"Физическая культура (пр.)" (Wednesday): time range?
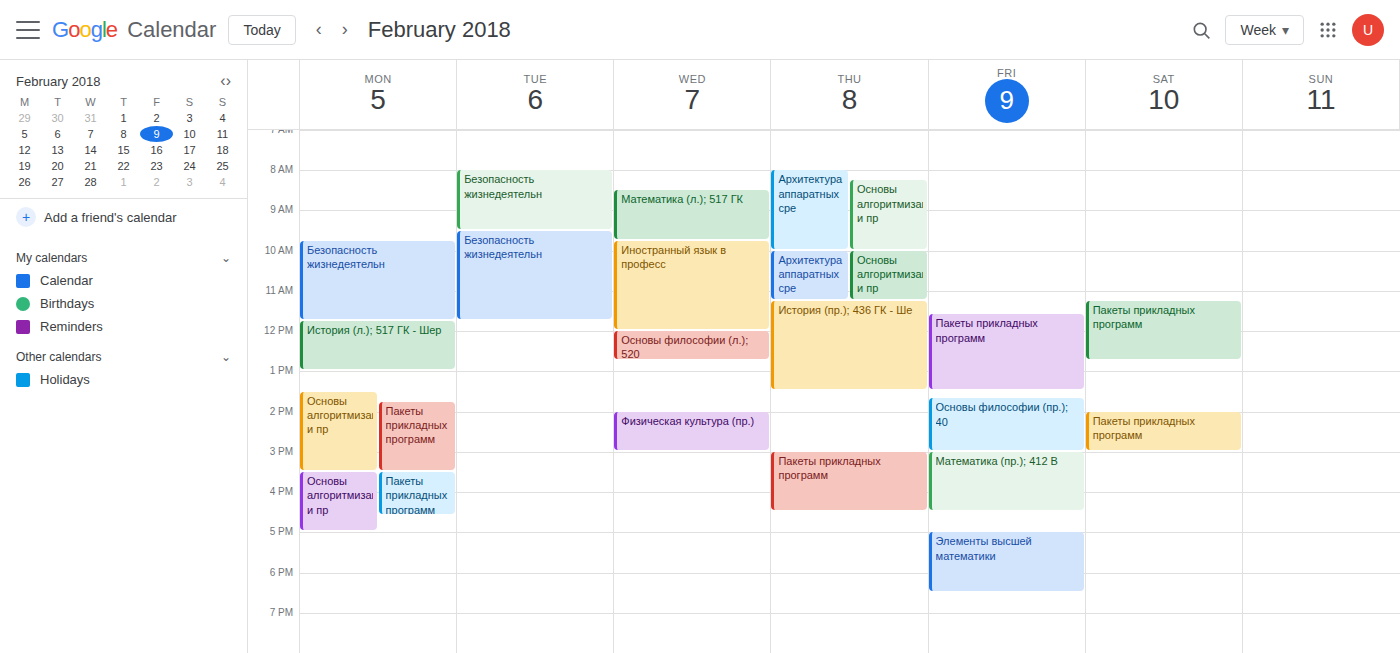
2:00 PM to 3:00 PM